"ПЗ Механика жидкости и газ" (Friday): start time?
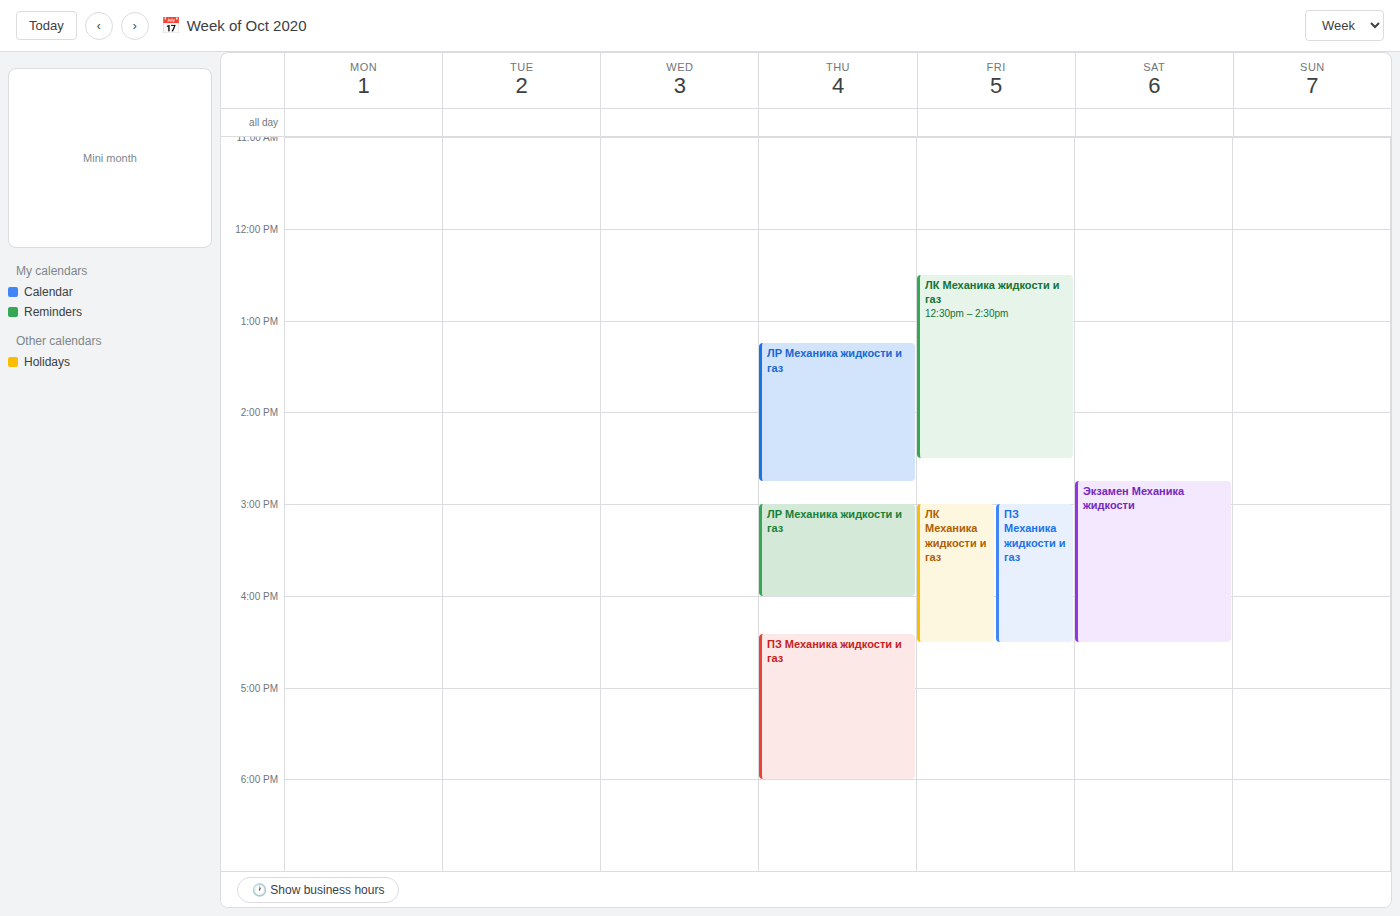
3:00 PM